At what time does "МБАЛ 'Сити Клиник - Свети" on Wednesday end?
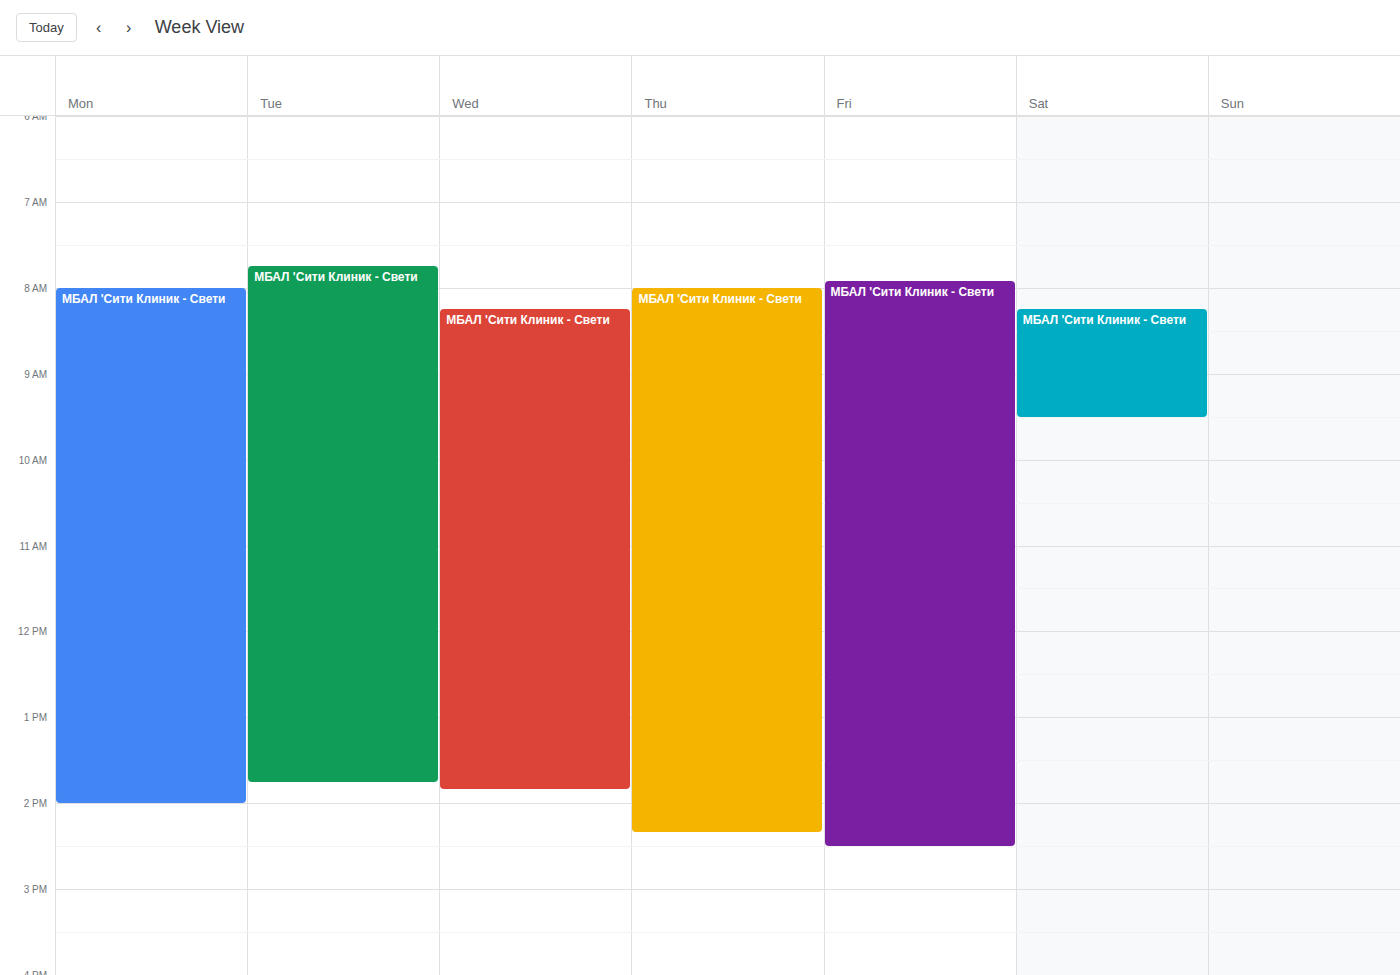
1:50 PM